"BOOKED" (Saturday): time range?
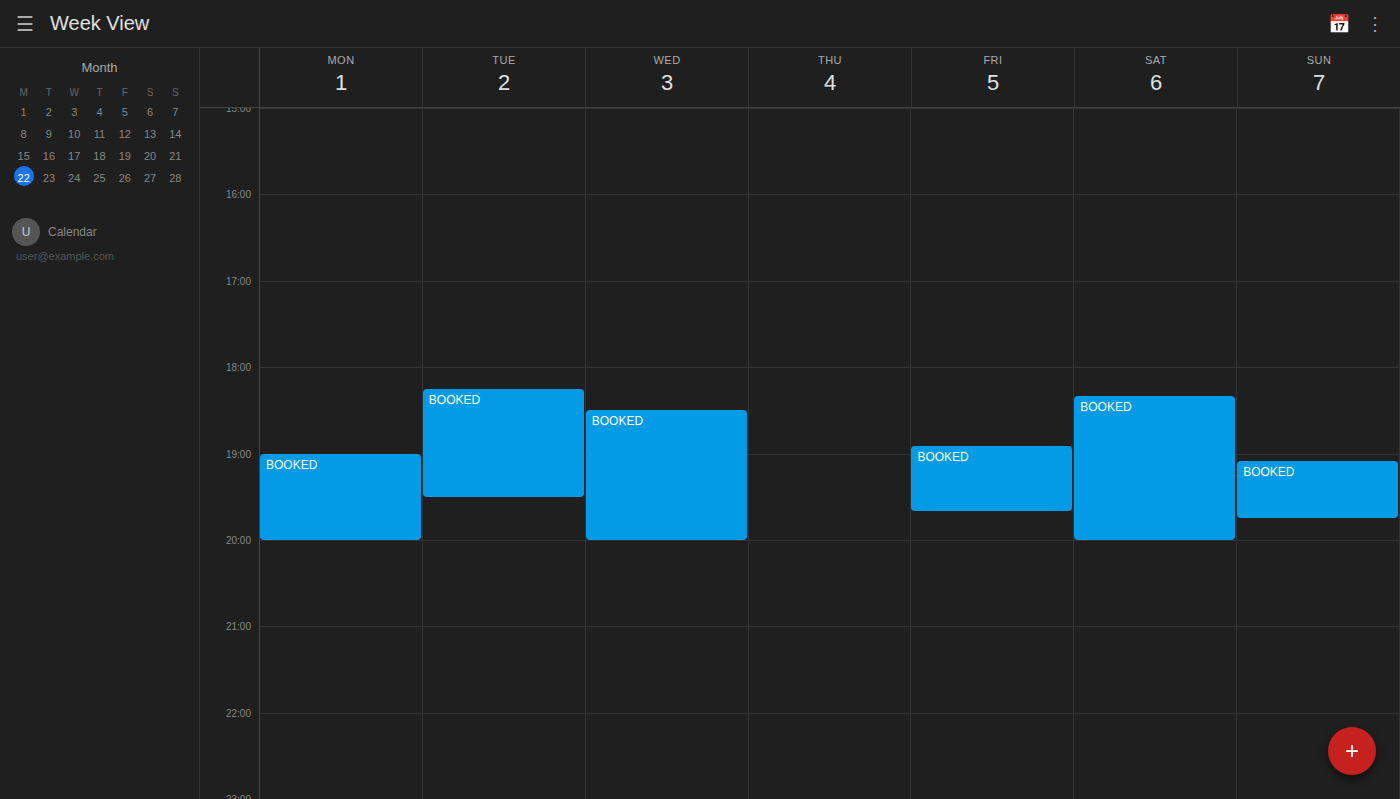
6:20 PM to 8:00 PM